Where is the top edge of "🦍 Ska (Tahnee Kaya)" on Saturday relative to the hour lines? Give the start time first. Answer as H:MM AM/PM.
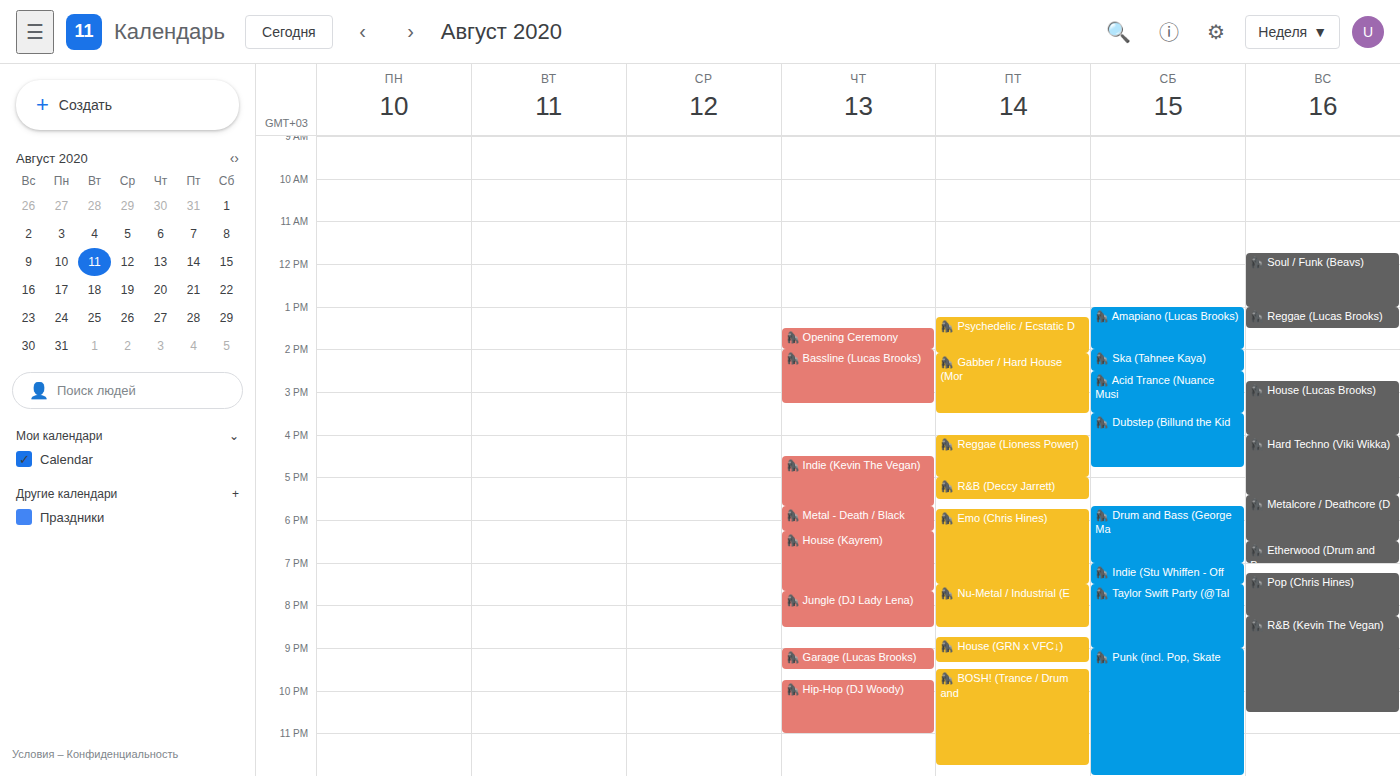
2:00 PM -- exactly on the 2 PM line.